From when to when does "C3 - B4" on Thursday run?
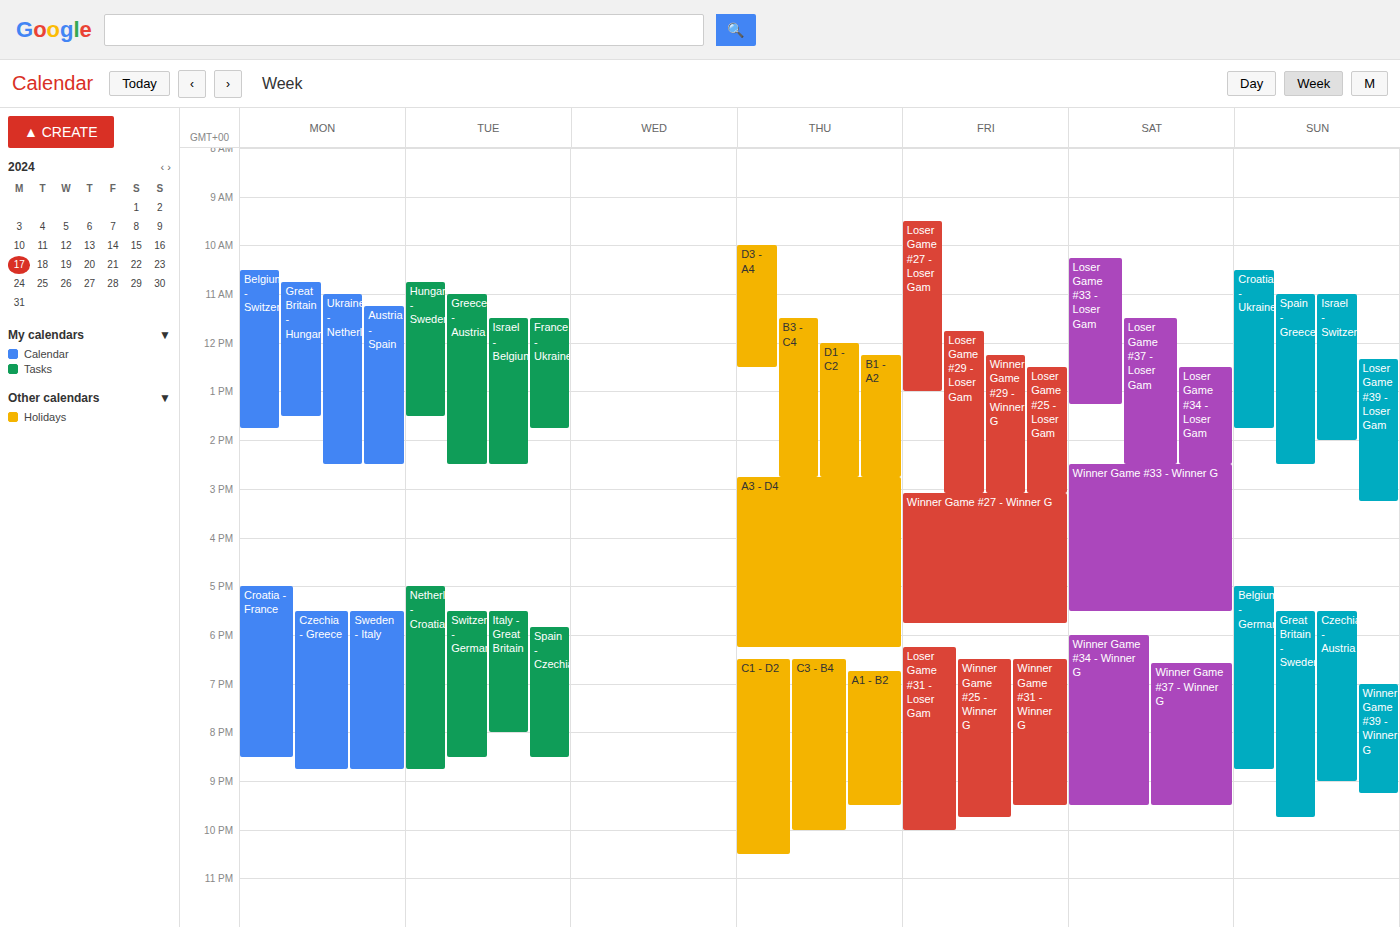
6:30 PM to 10:00 PM